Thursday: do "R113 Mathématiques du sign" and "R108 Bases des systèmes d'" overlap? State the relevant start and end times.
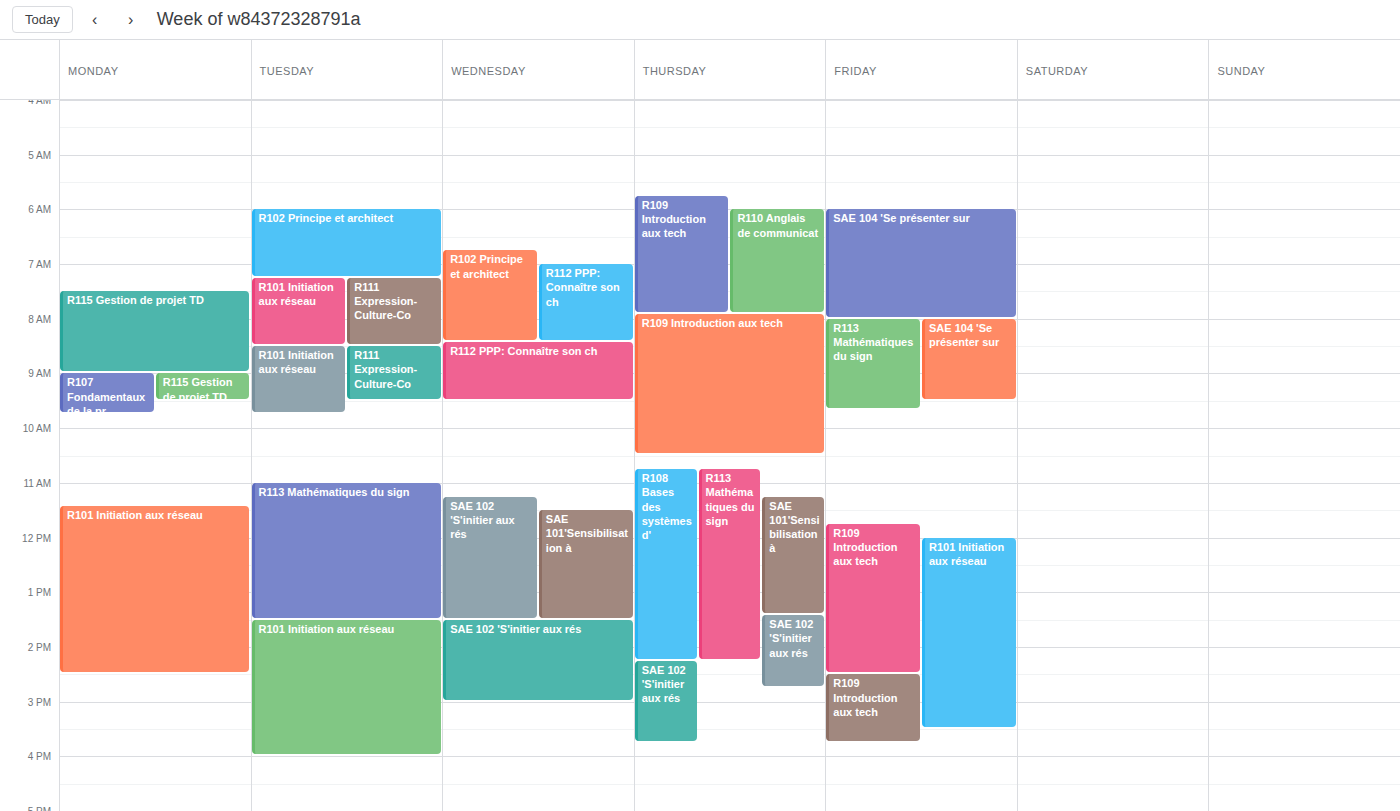
"R108 Bases des systèmes d'" runs 10:45 AM to 2:15 PM, inside "R113 Mathématiques du sign" -- they overlap.